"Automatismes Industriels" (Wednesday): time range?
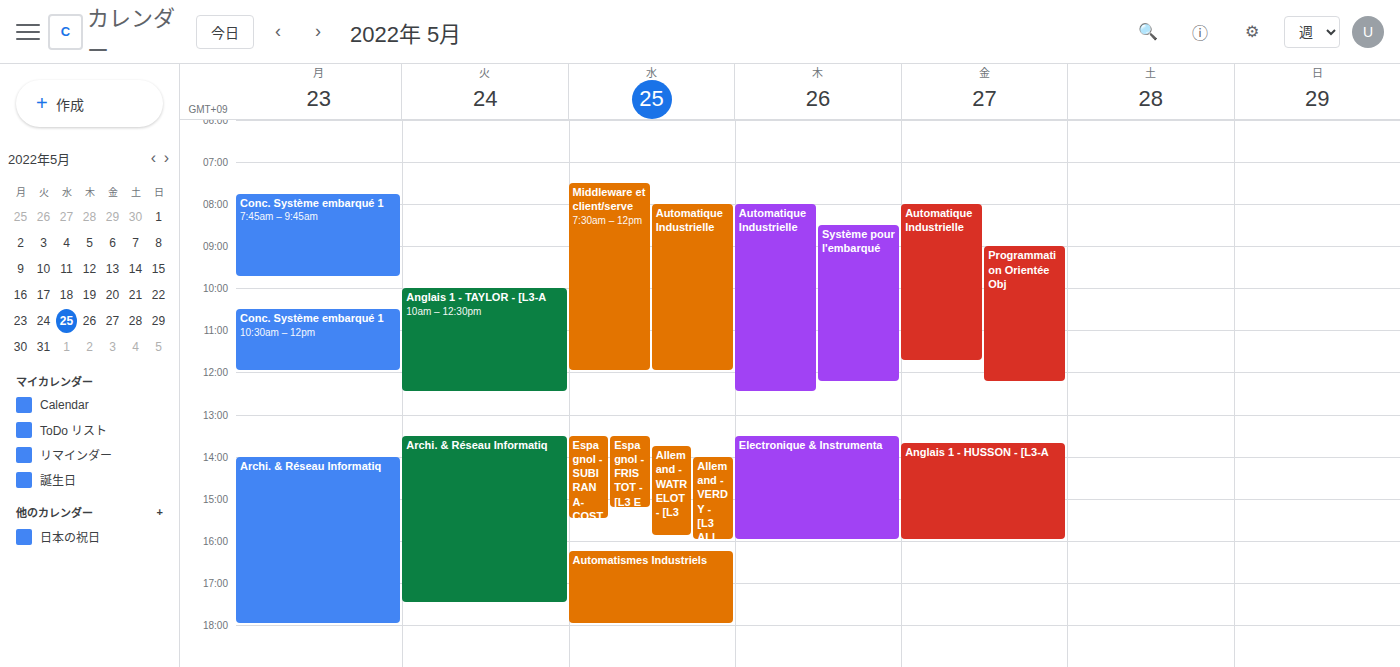
4:15 PM to 6:00 PM